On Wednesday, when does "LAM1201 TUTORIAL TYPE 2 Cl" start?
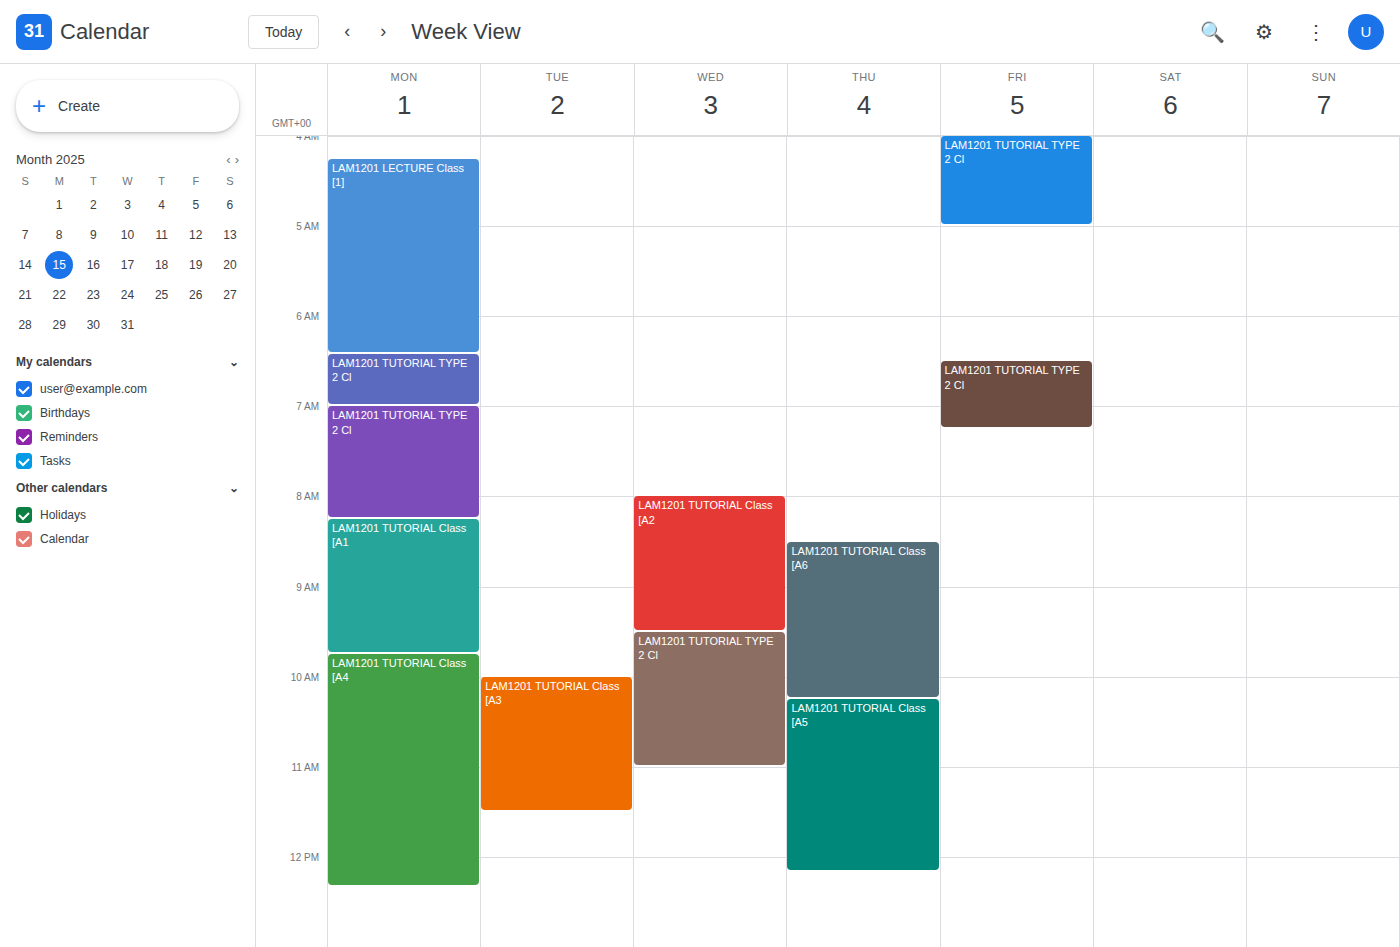
09:30